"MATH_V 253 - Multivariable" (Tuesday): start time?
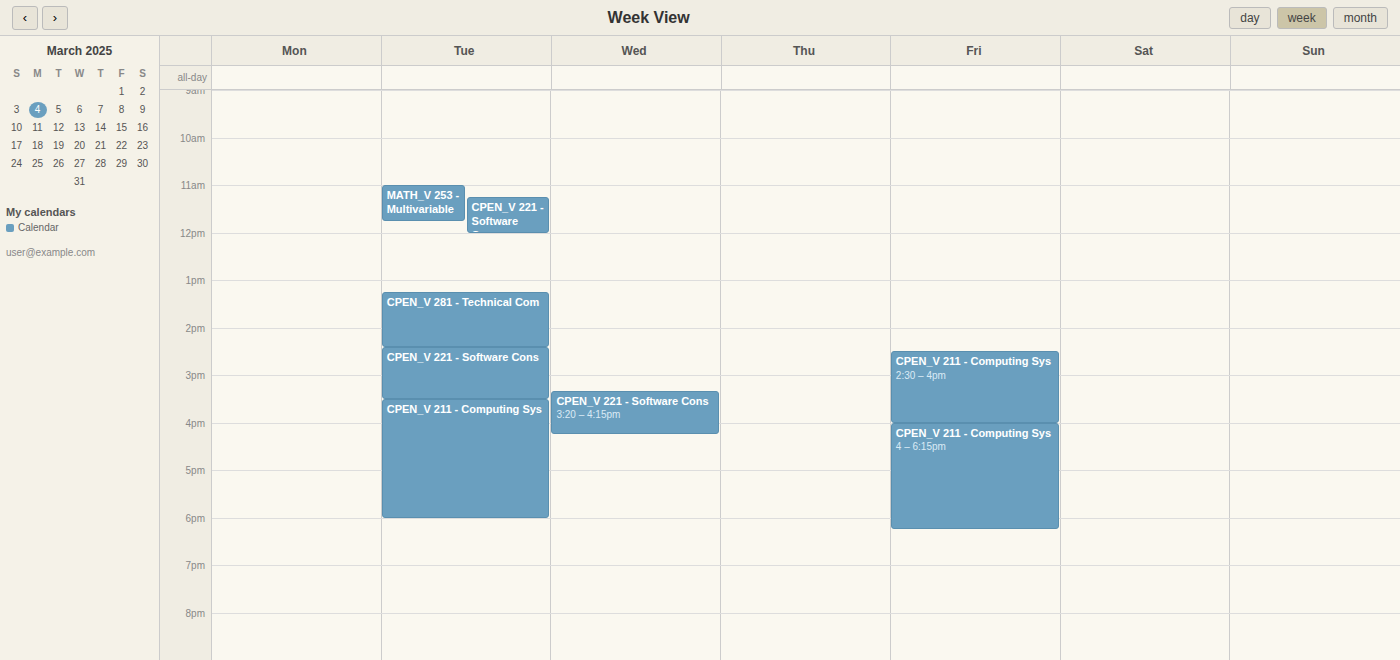
11:00